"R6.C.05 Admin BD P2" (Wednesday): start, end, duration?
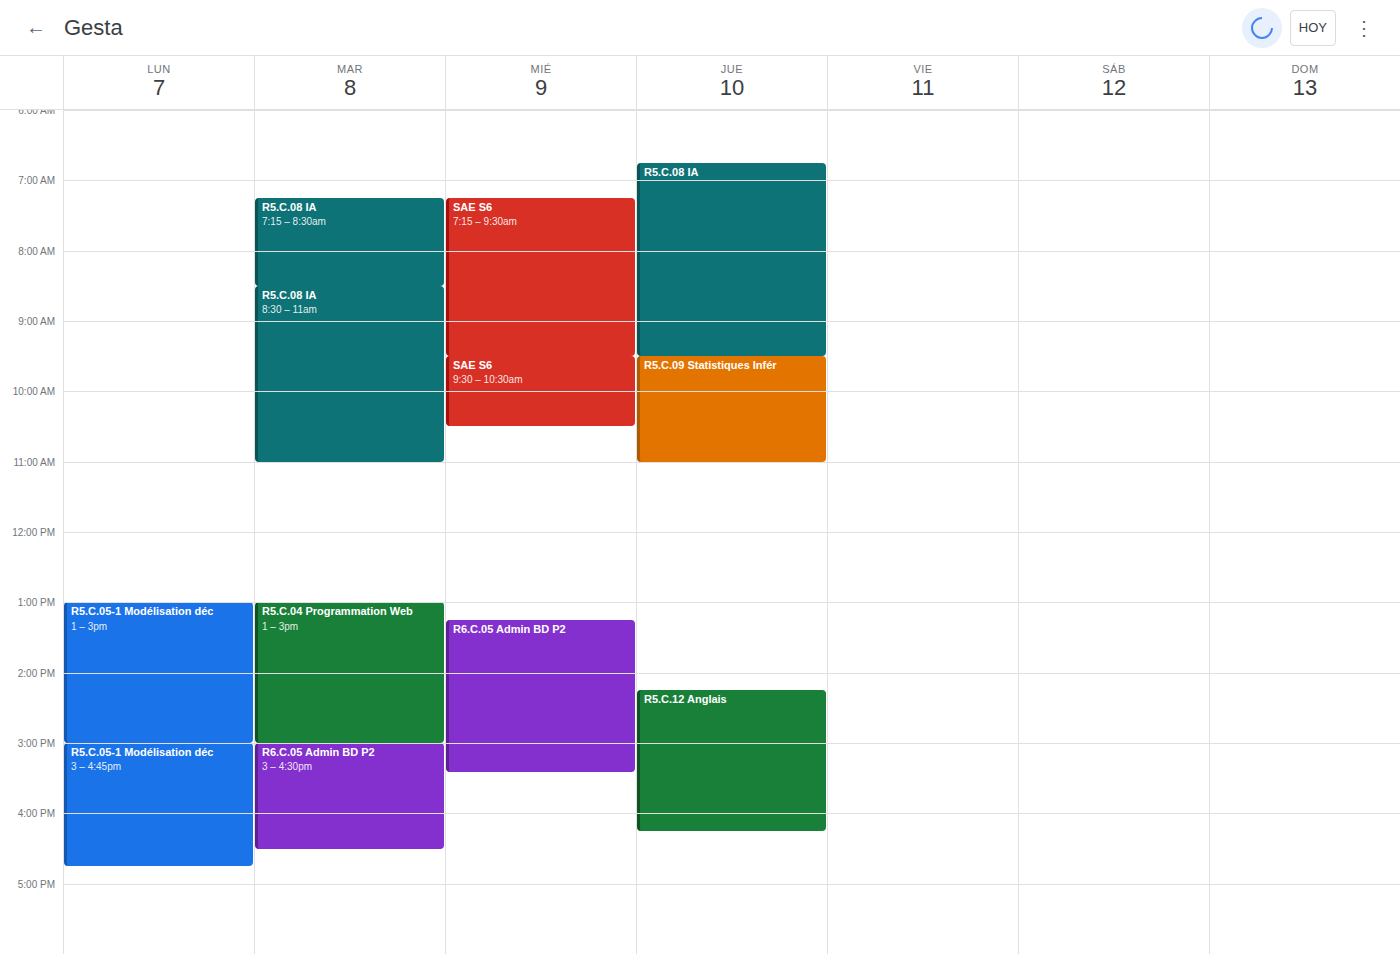
1:15 PM to 3:25 PM, 2 hours 10 minutes